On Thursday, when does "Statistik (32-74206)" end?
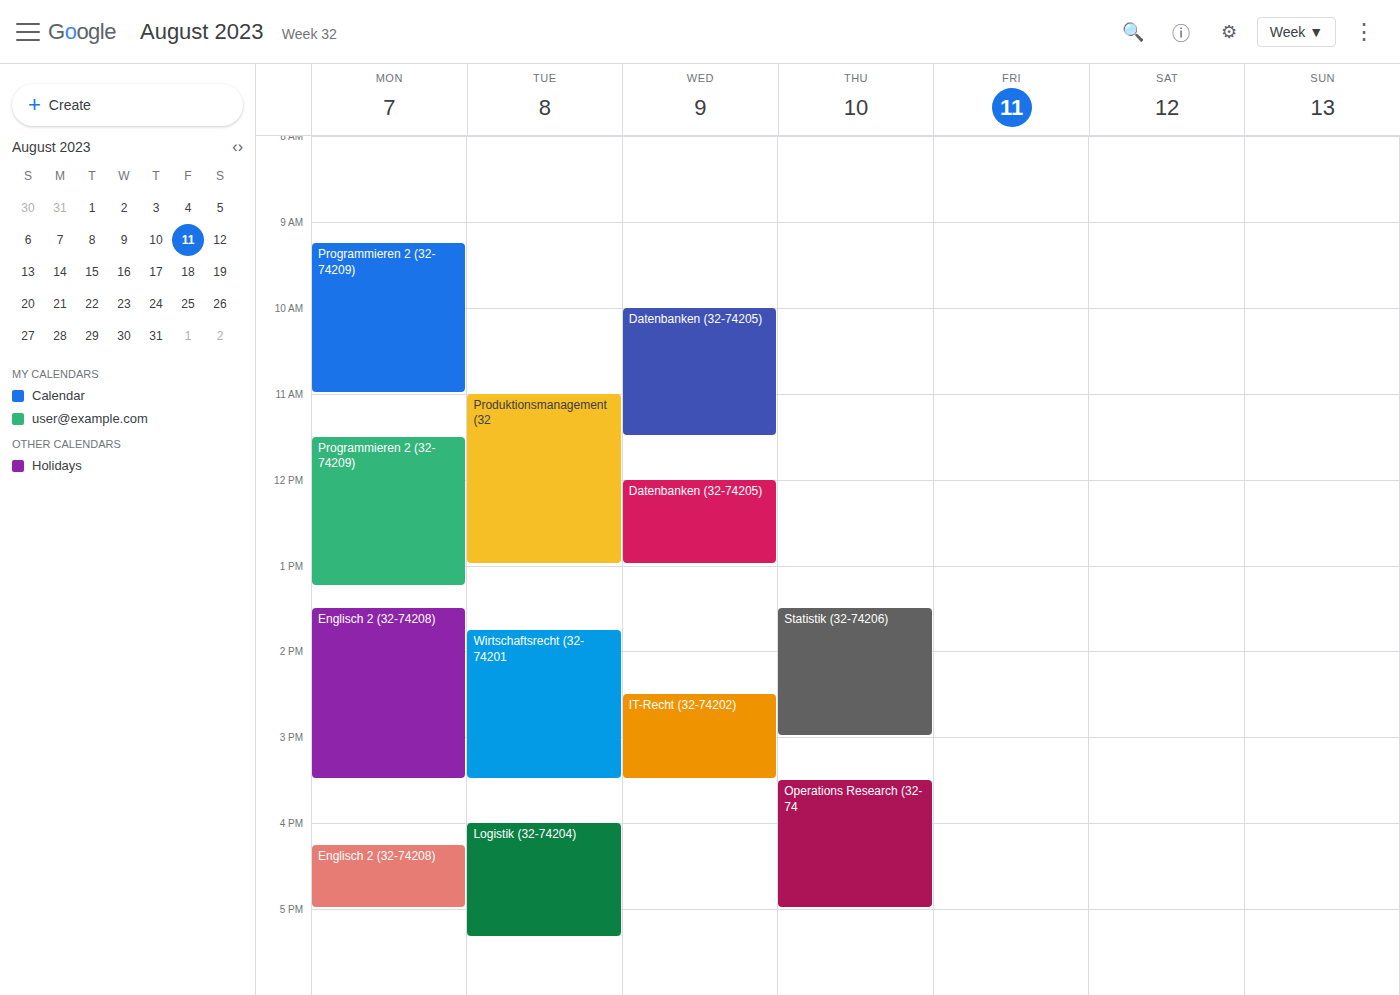
3:00 PM